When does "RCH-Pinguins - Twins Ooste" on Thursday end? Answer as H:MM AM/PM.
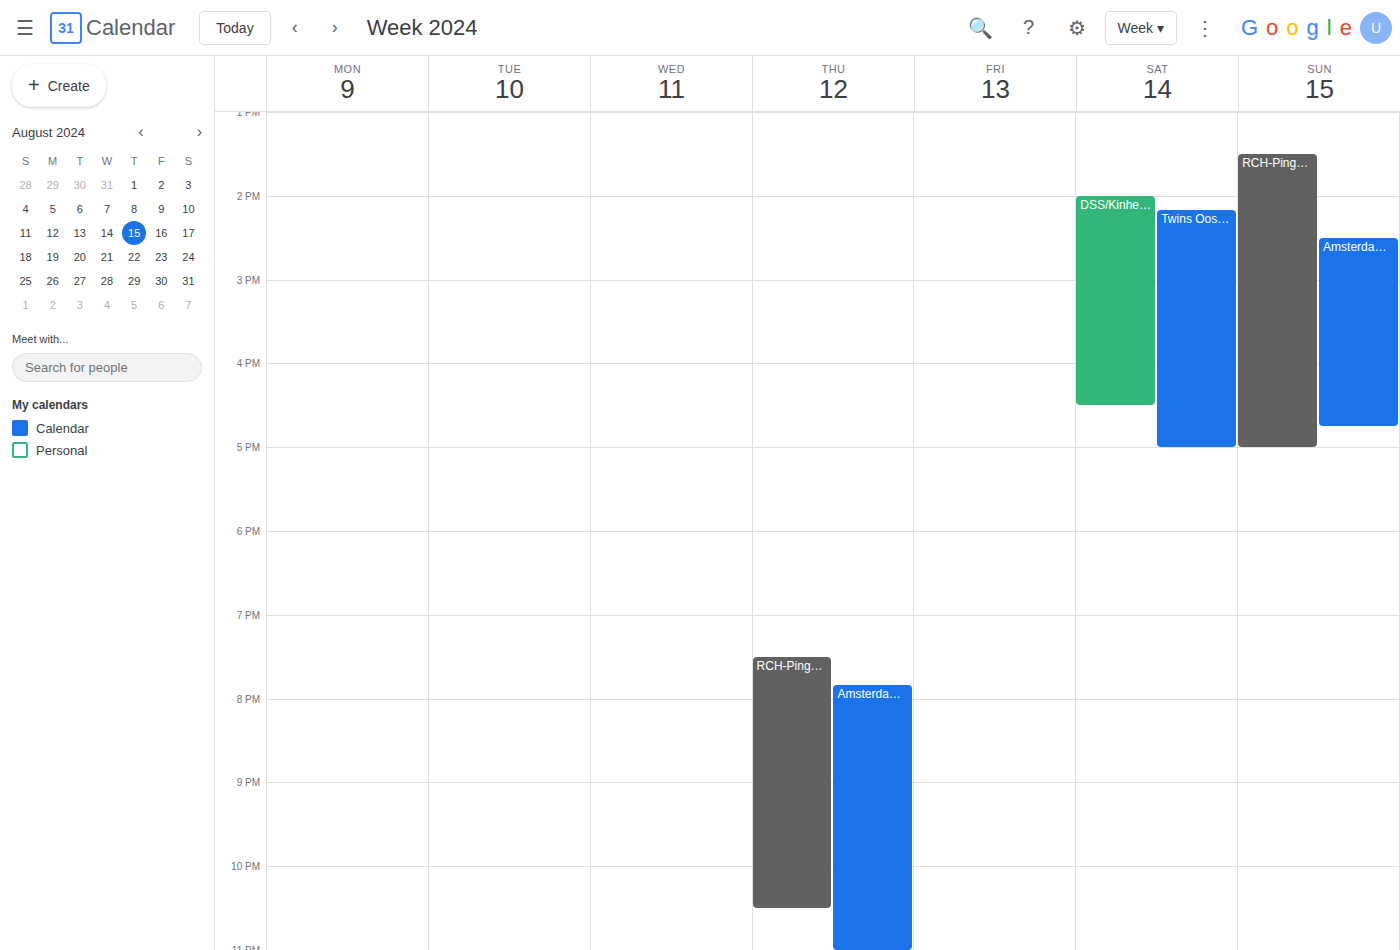
10:30 PM